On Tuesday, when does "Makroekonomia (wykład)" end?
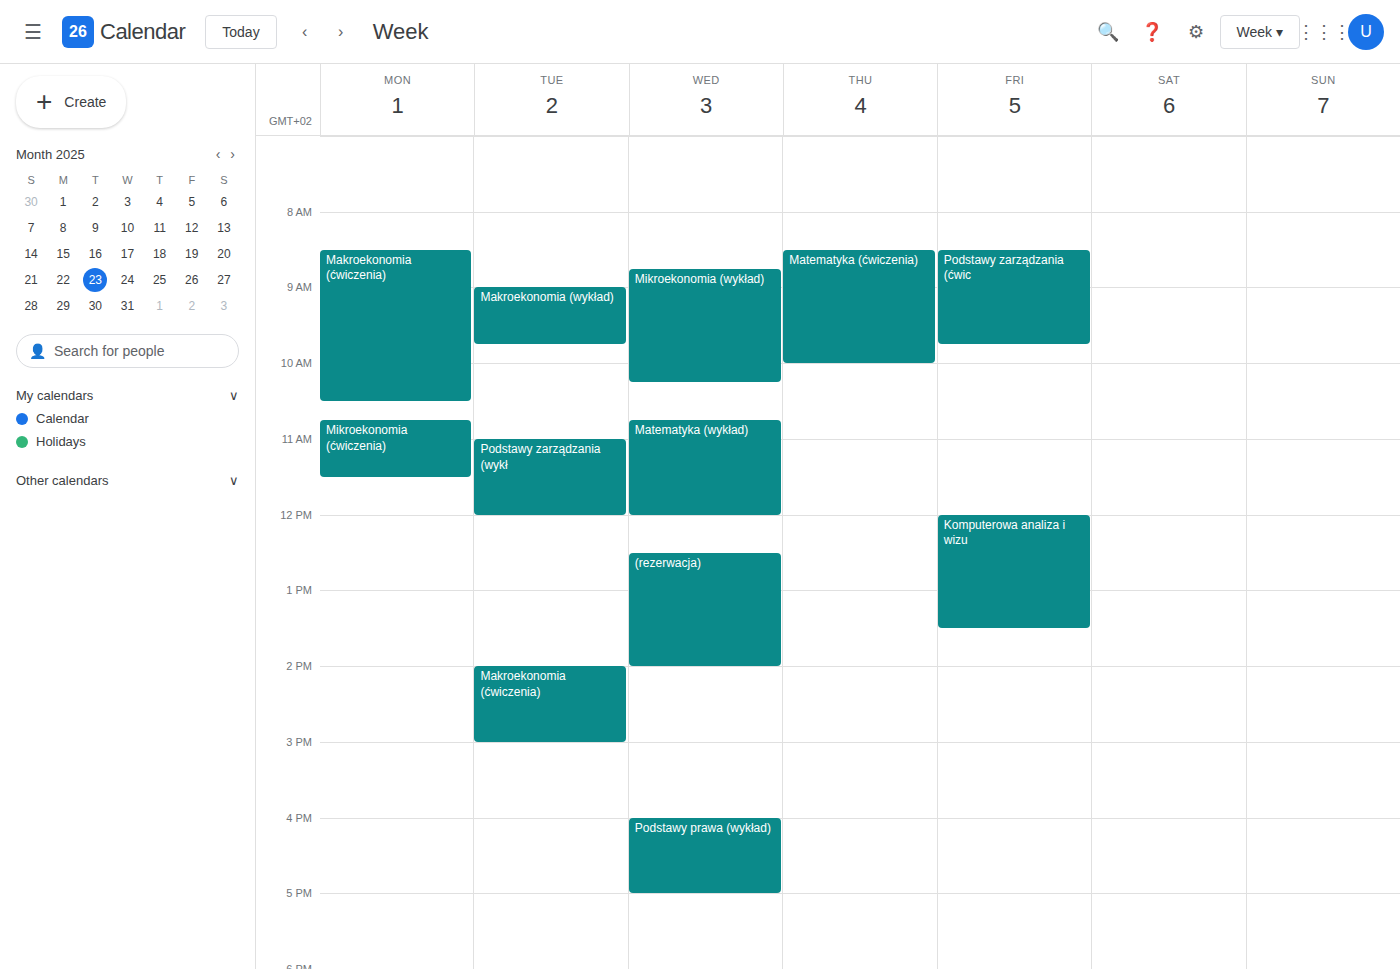
9:45 AM